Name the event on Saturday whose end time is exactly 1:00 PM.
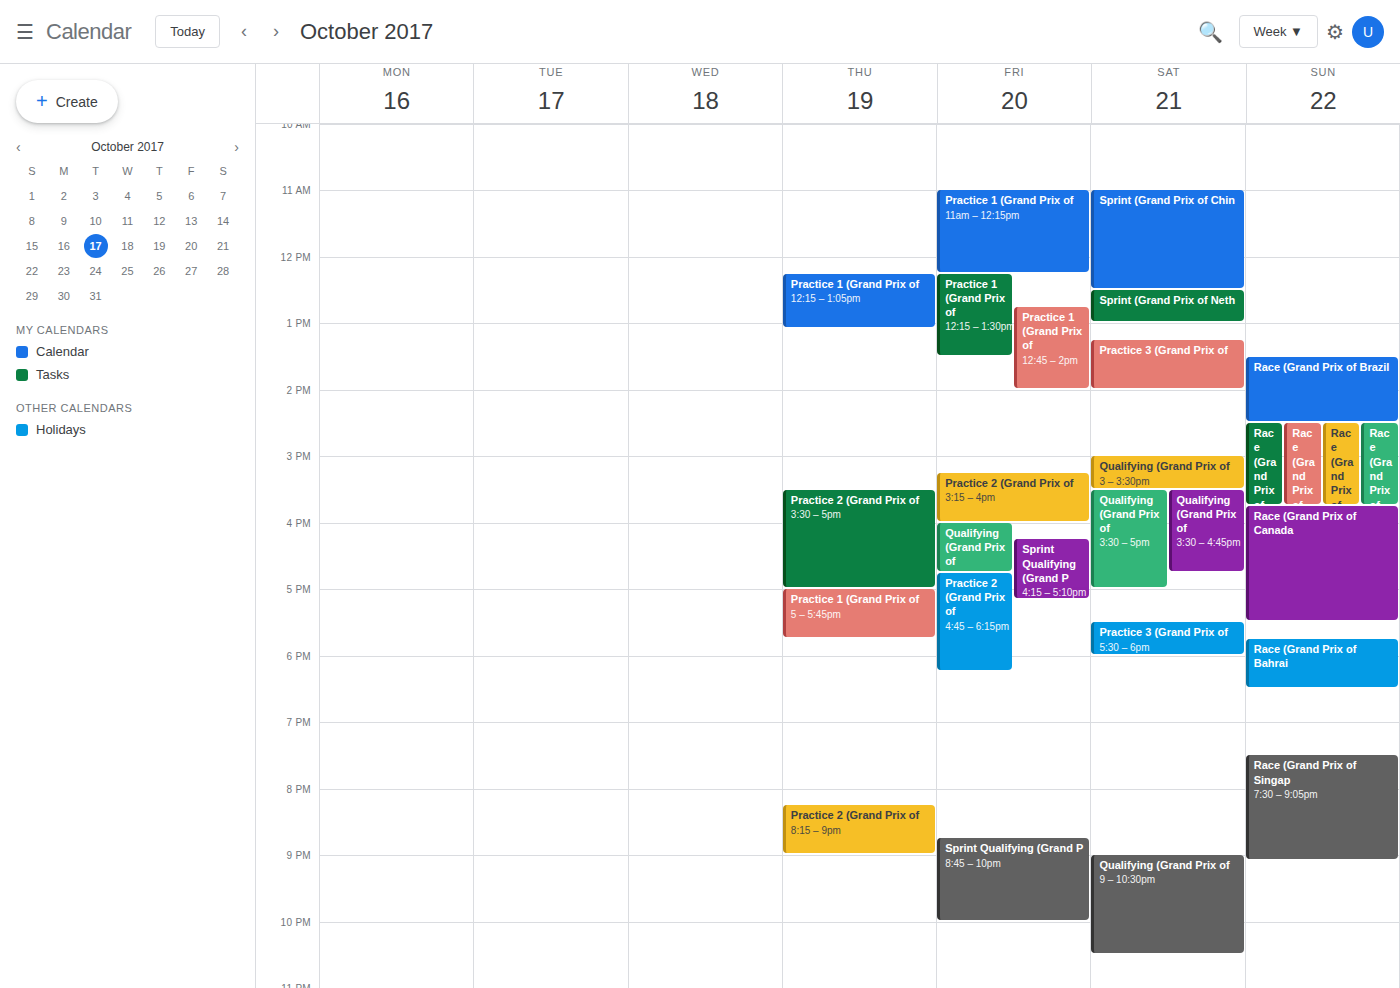
"Sprint (Grand Prix of Neth"